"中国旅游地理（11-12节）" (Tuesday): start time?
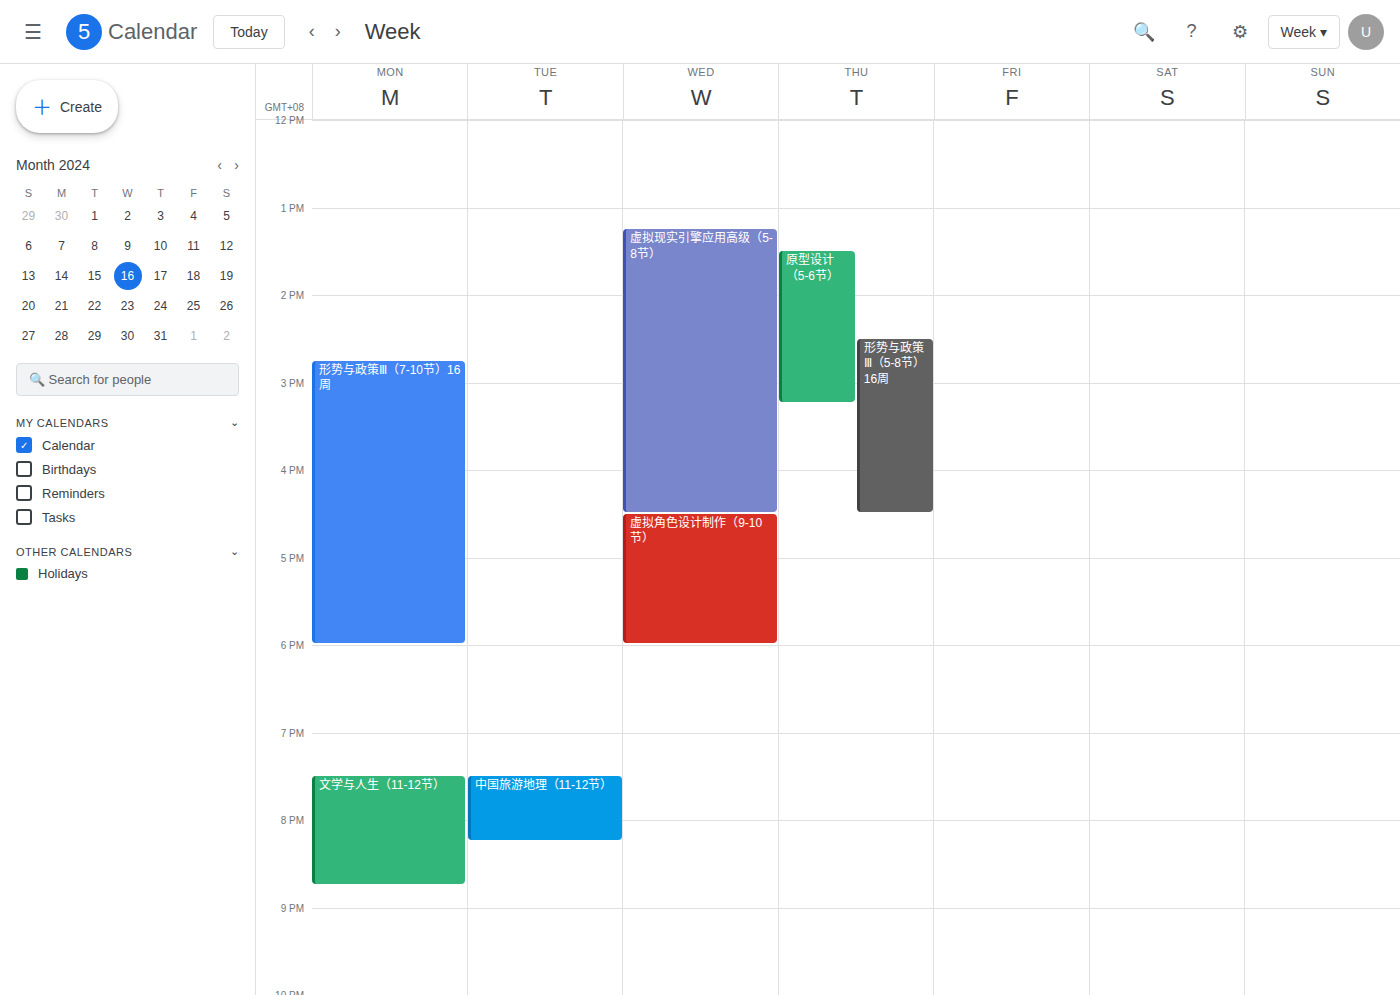
7:30 PM